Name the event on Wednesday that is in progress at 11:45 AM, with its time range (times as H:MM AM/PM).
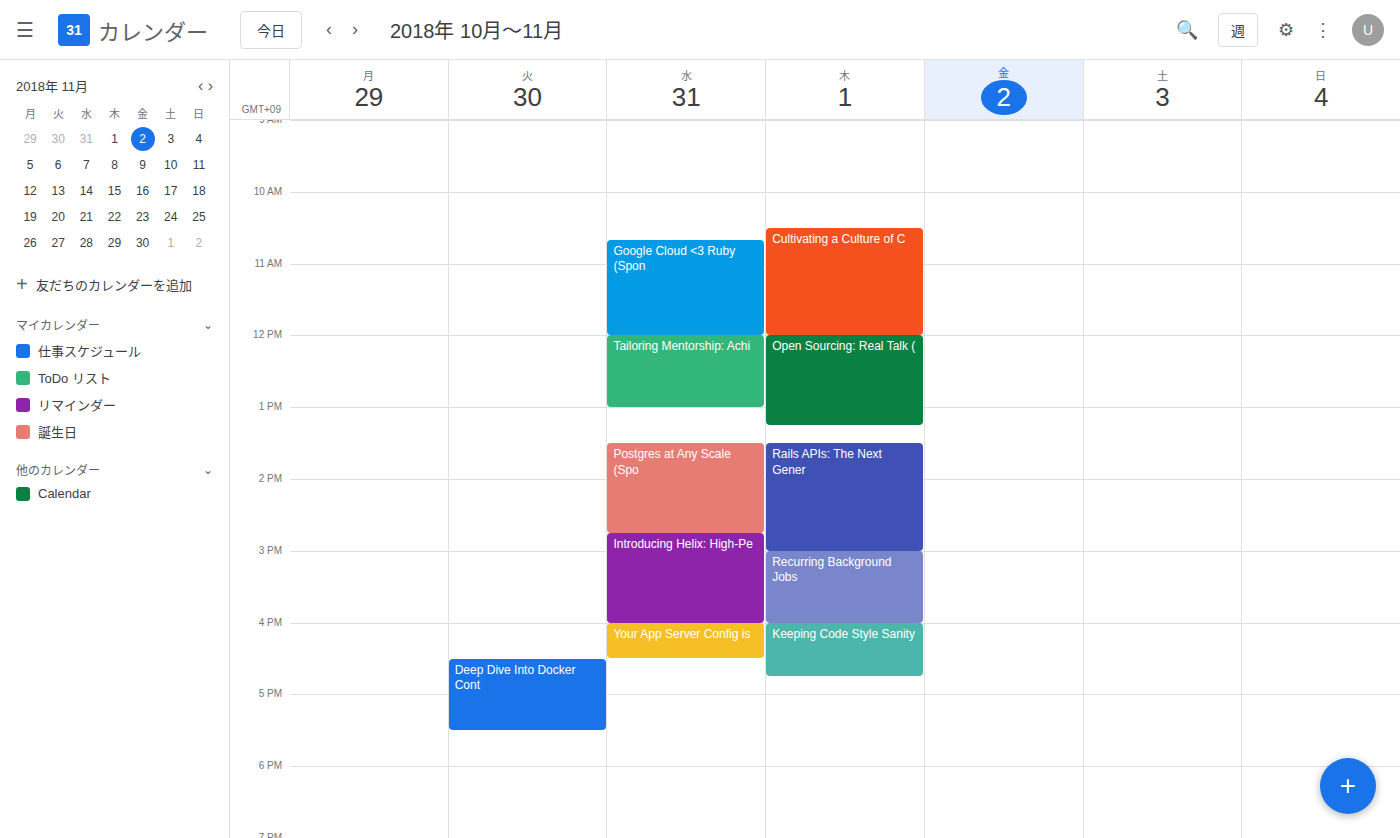
"Google Cloud <3 Ruby (Spon", 10:40 AM to 12:00 PM